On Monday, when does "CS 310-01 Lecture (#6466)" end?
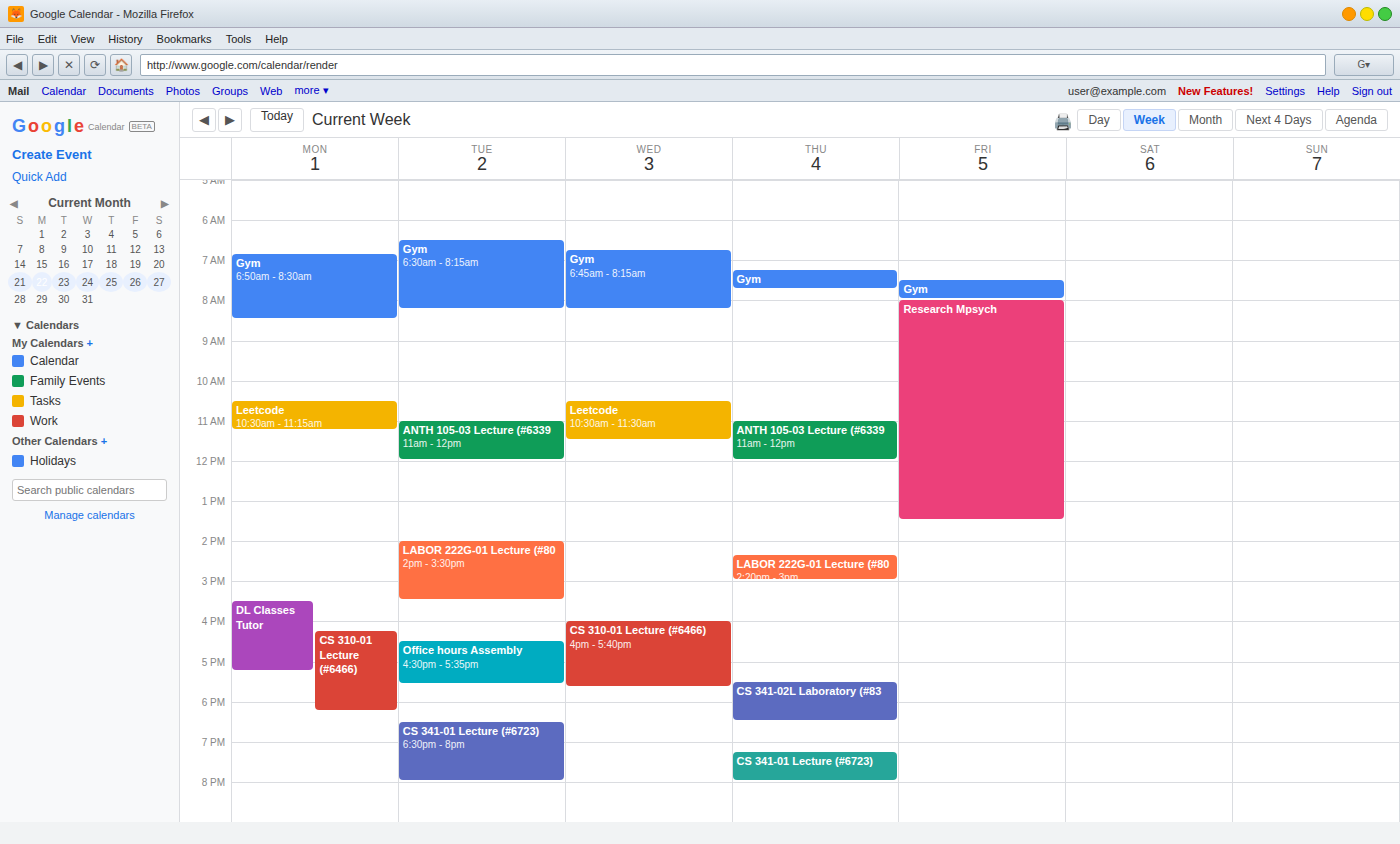
6:15 PM